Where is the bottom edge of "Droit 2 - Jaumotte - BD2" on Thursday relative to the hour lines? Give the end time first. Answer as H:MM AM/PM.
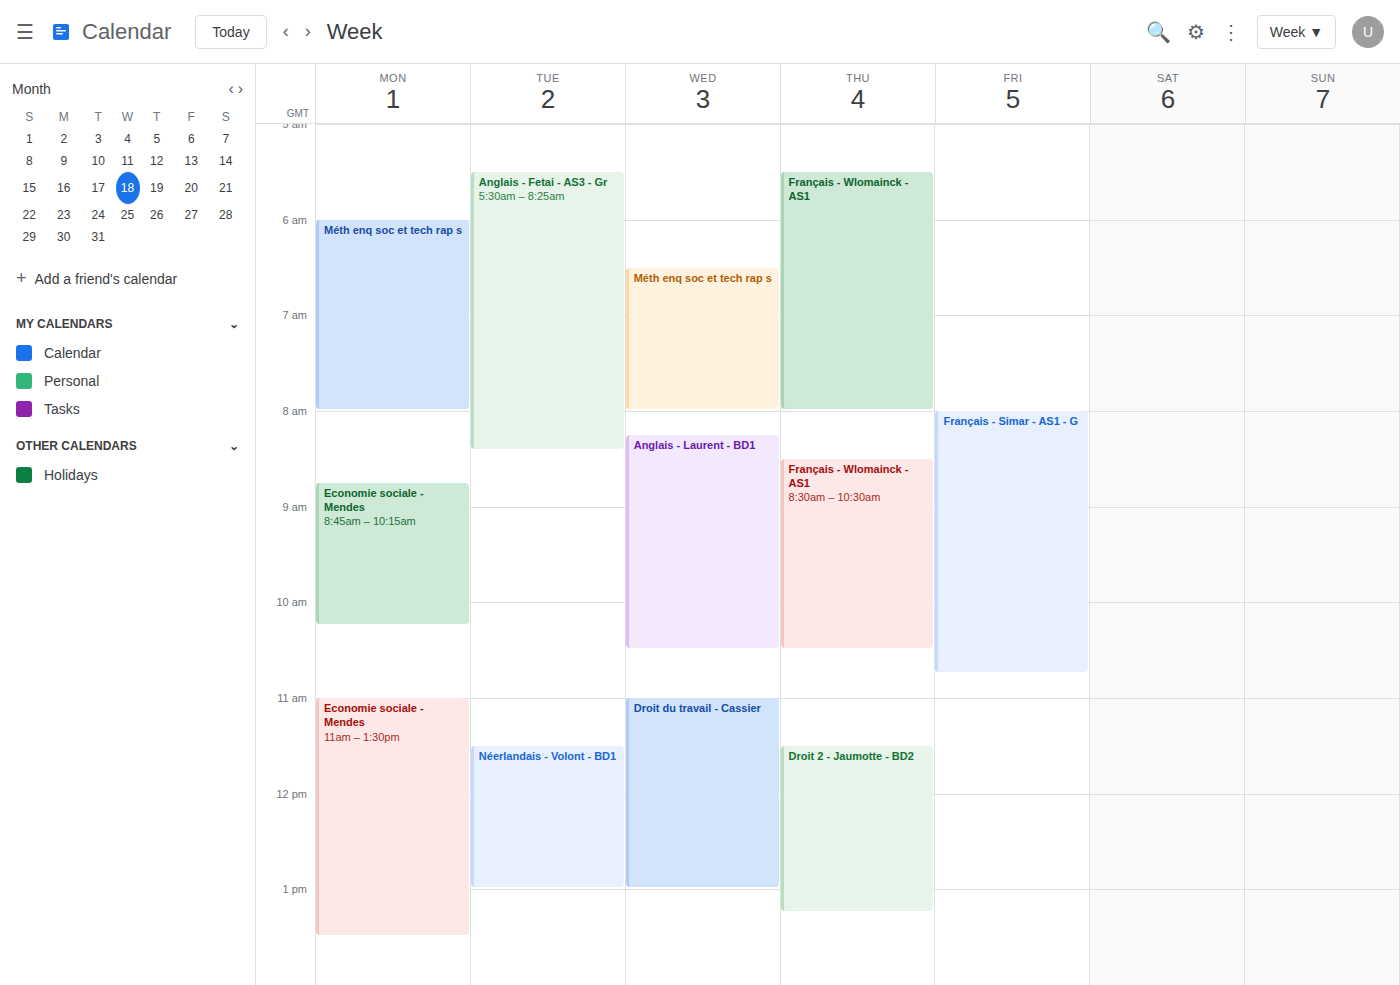
1:15 PM -- neither: a quarter of the way from the 1 PM line to the 2 PM line.